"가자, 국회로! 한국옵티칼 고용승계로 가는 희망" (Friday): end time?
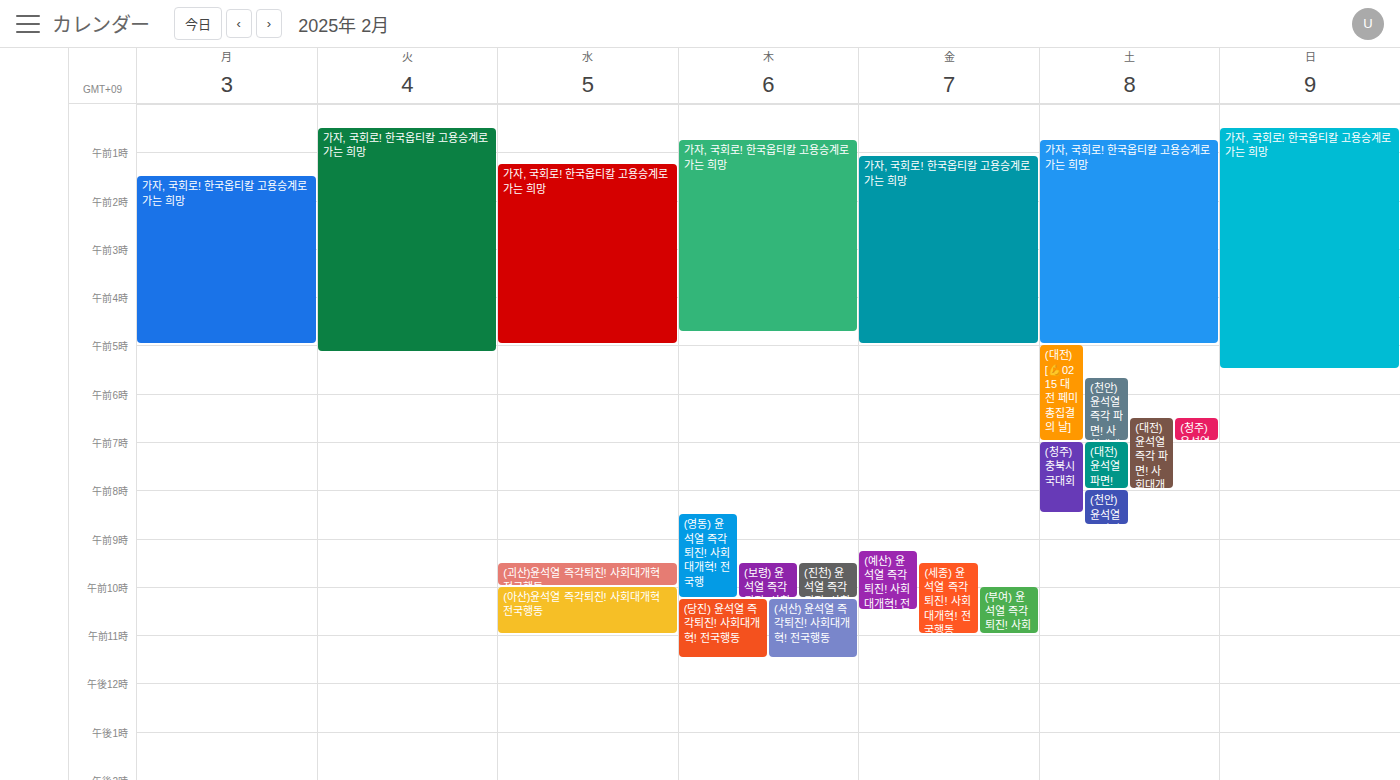
5:00 AM